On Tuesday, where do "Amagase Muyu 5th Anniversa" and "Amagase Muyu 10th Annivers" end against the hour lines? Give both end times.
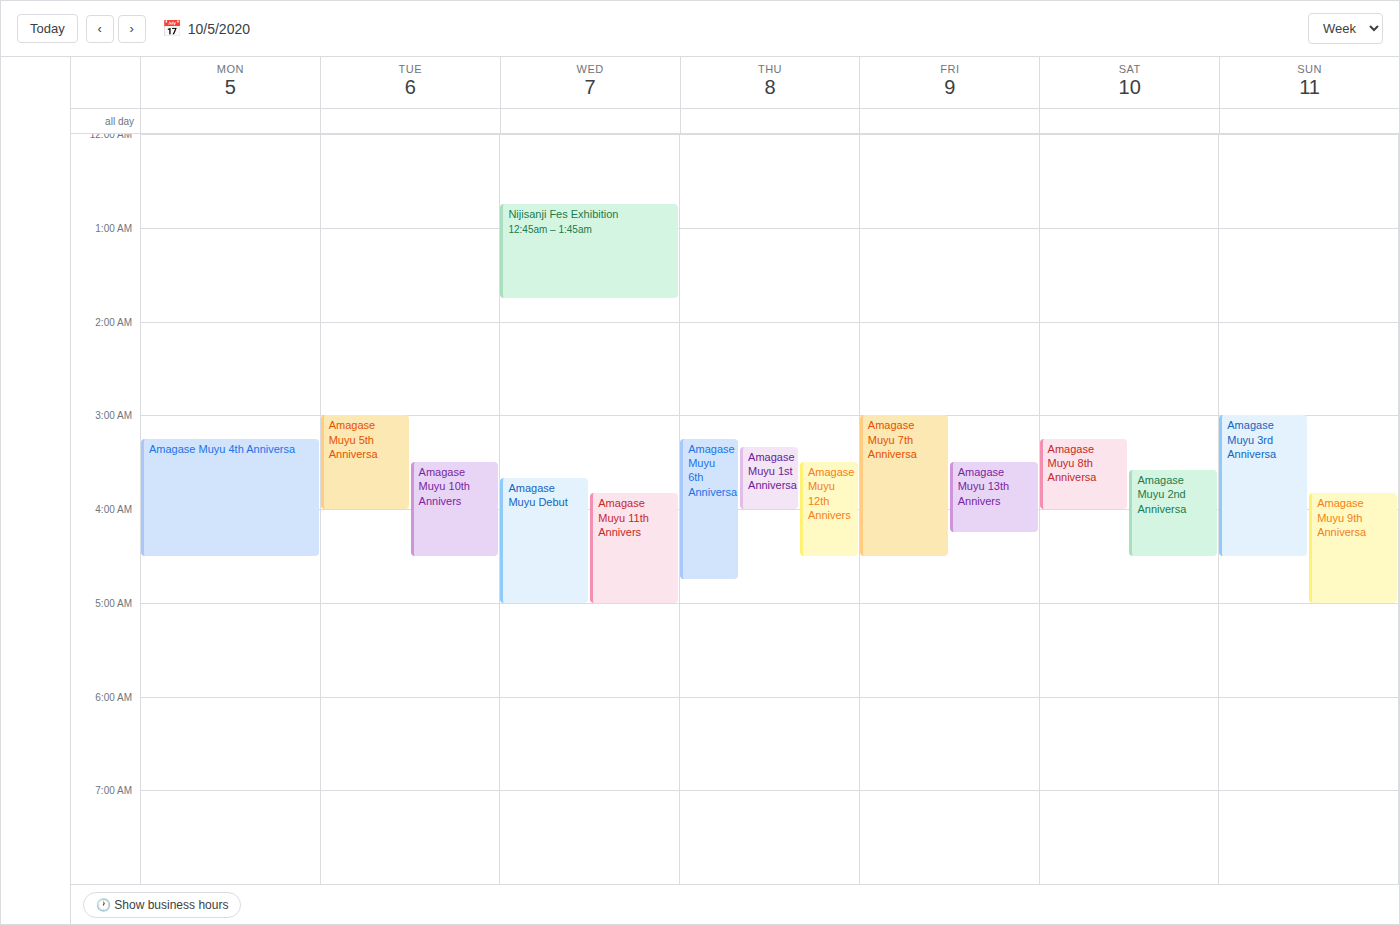
"Amagase Muyu 5th Anniversa": 4:00 AM, exactly on the 4 AM line. "Amagase Muyu 10th Annivers": 4:30 AM, halfway between the 4 AM and 5 AM lines.